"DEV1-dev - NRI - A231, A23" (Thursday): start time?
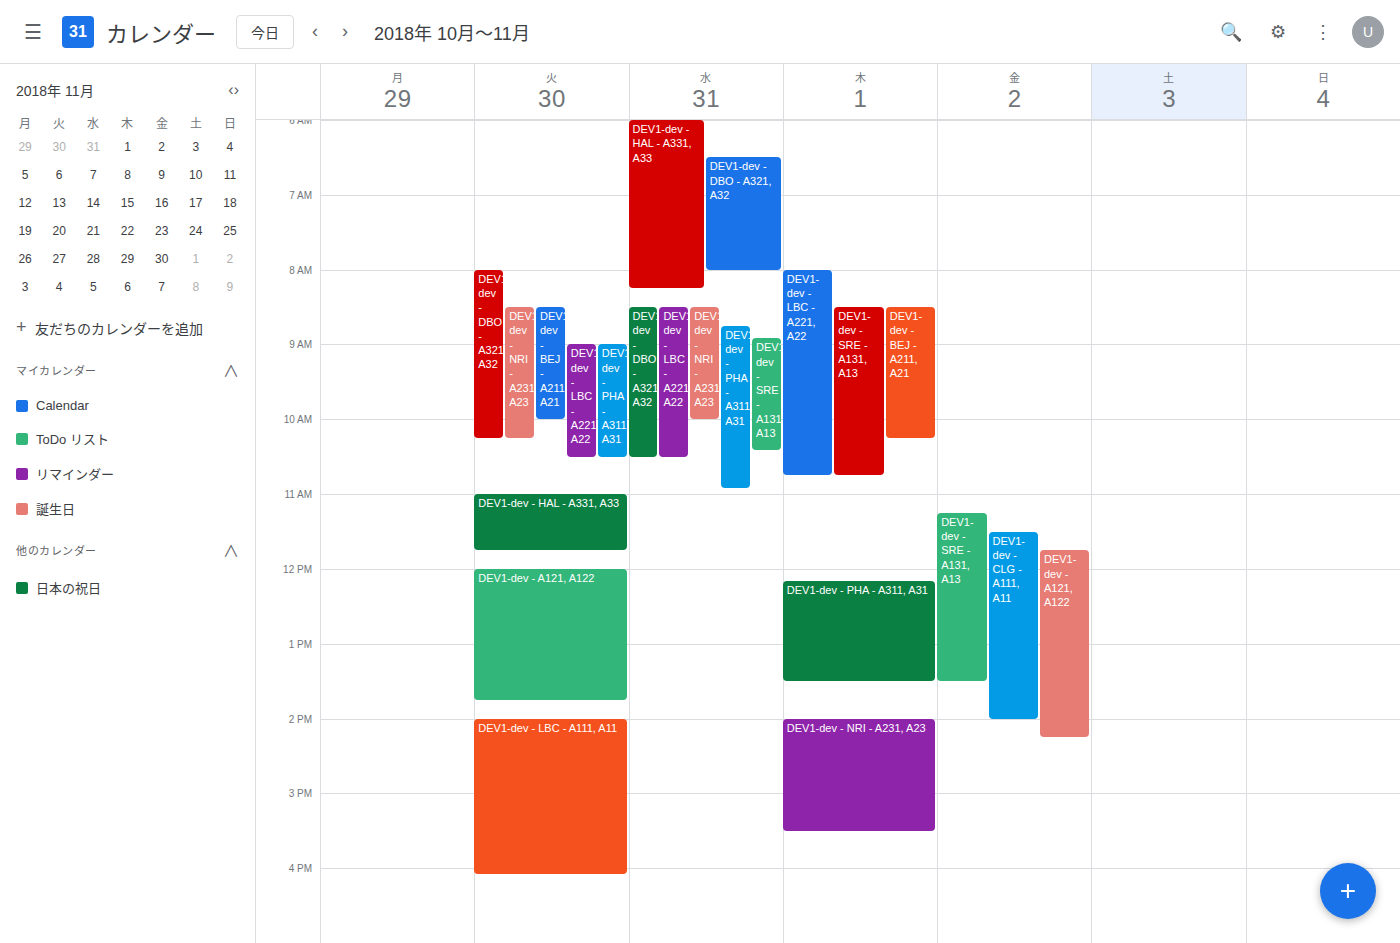
2:00 PM